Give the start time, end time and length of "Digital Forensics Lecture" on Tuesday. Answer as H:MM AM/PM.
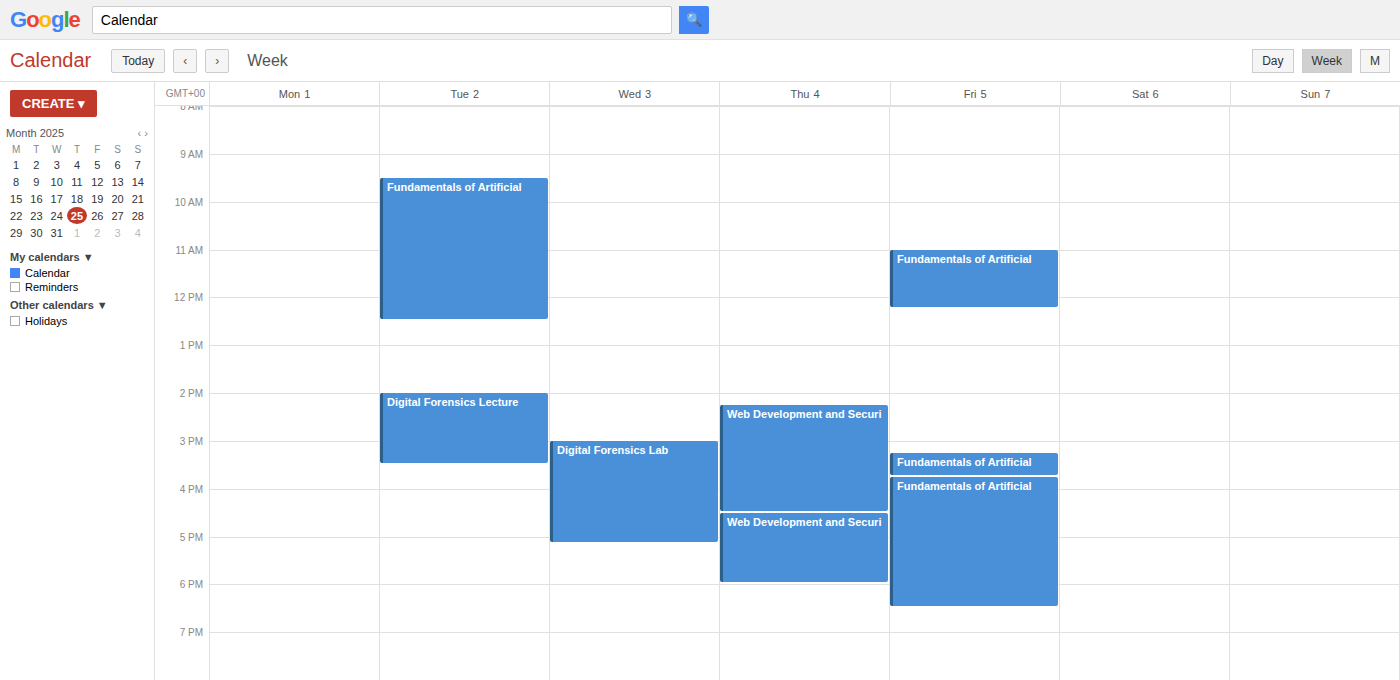
2:00 PM to 3:30 PM, 1 hour 30 minutes